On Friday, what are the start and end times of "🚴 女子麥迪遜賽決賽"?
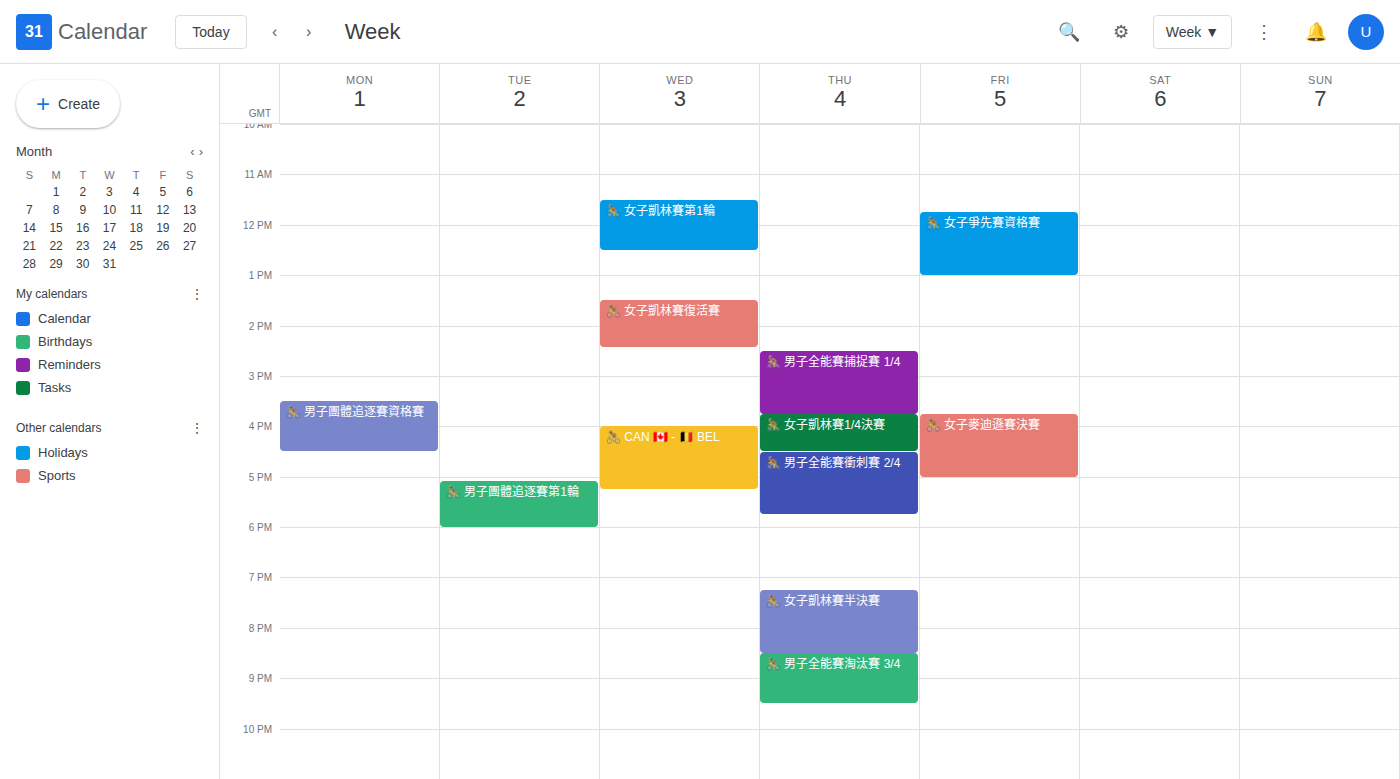
3:45 PM to 5:00 PM